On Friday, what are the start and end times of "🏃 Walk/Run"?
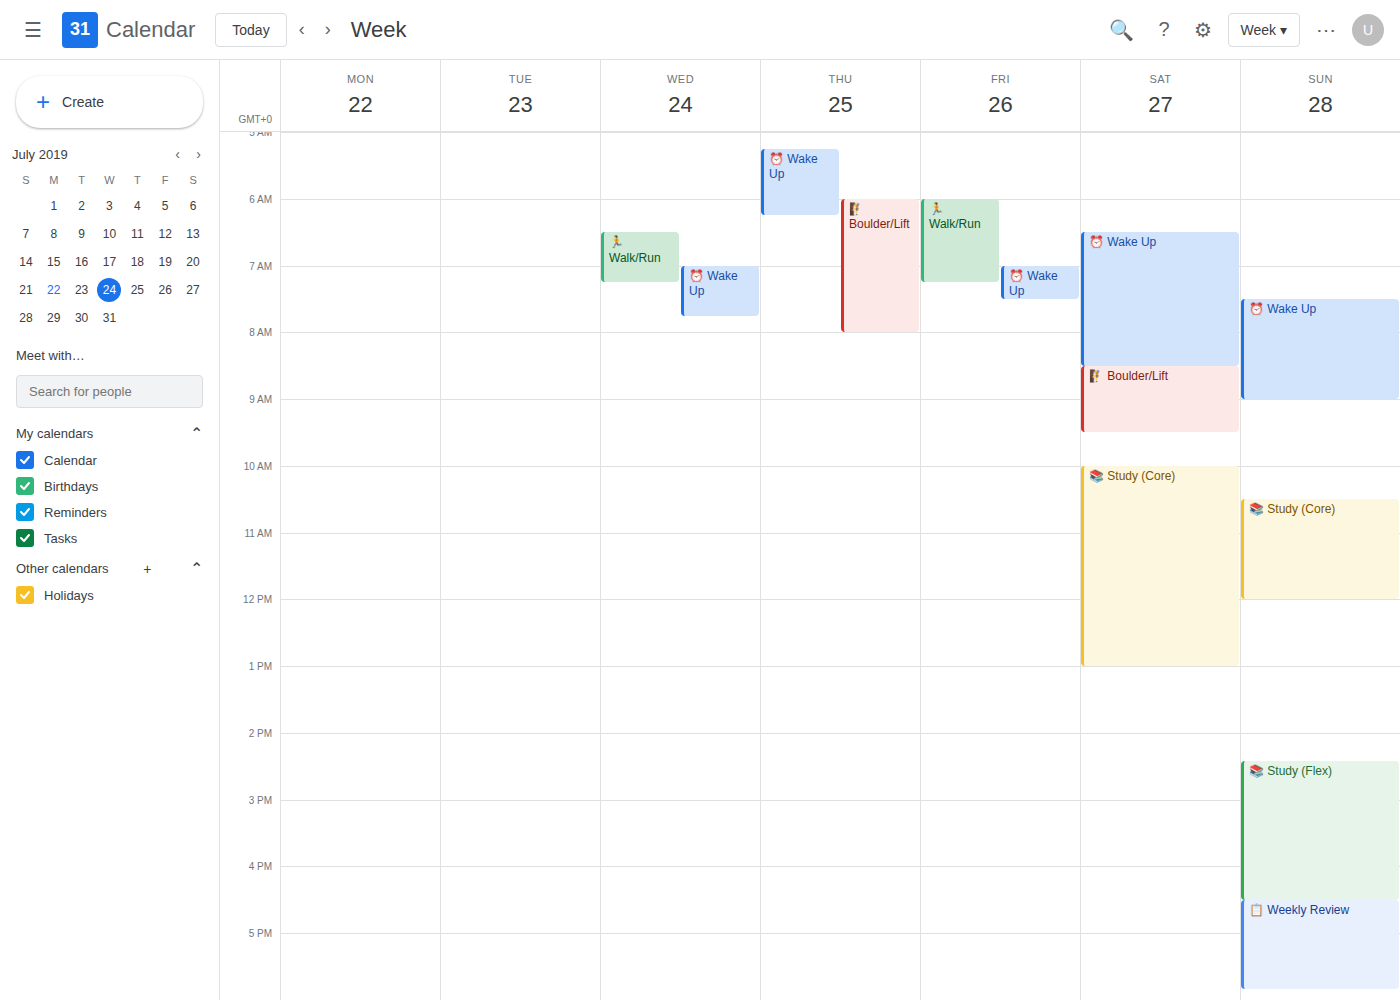
6:00 AM to 7:15 AM